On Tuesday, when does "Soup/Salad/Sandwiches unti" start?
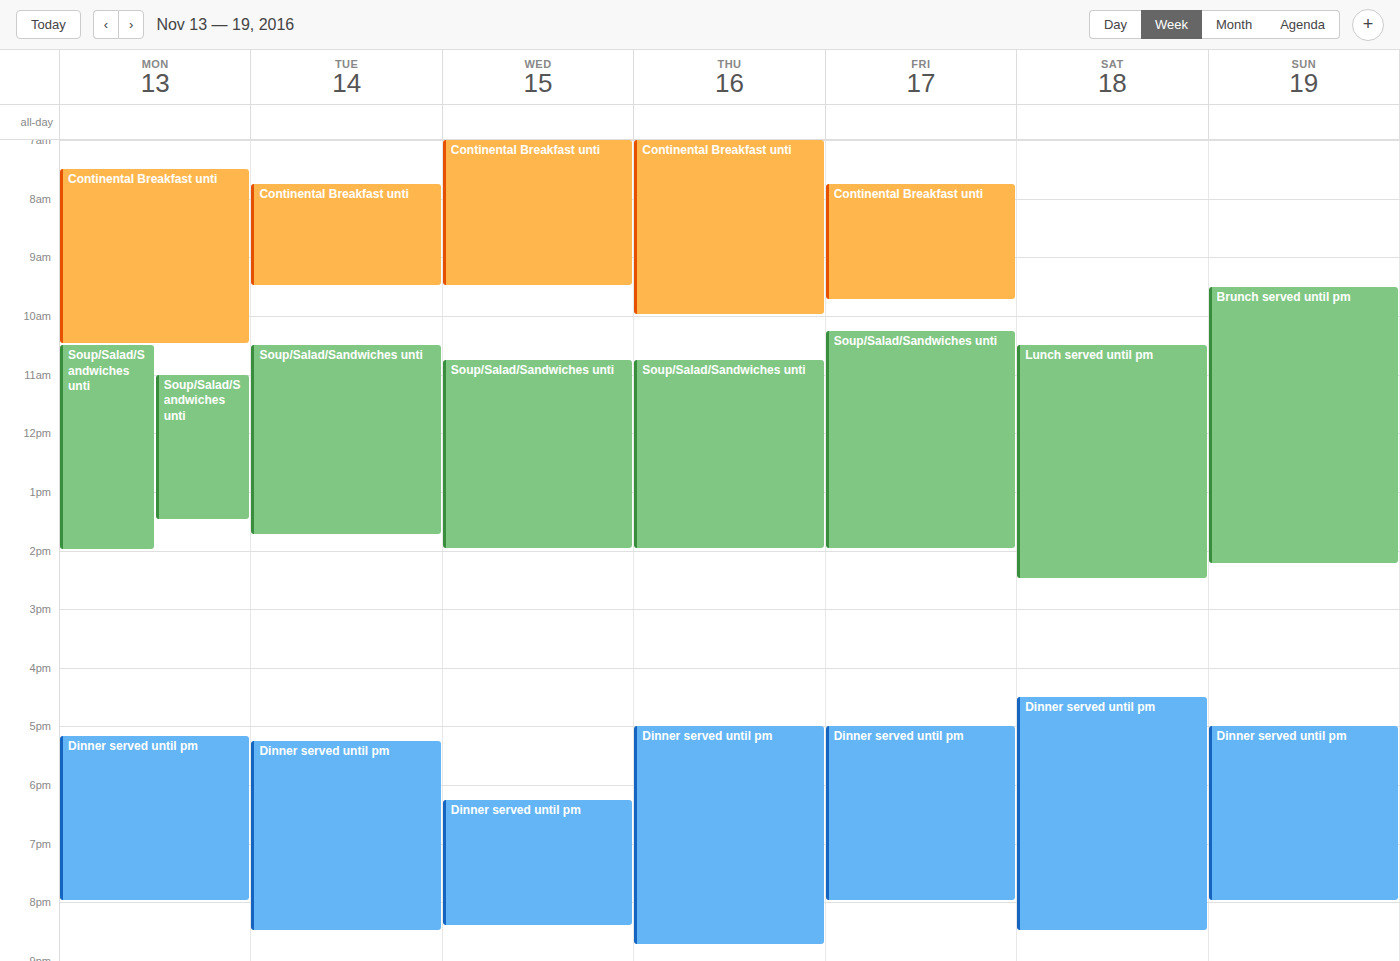
10:30 AM